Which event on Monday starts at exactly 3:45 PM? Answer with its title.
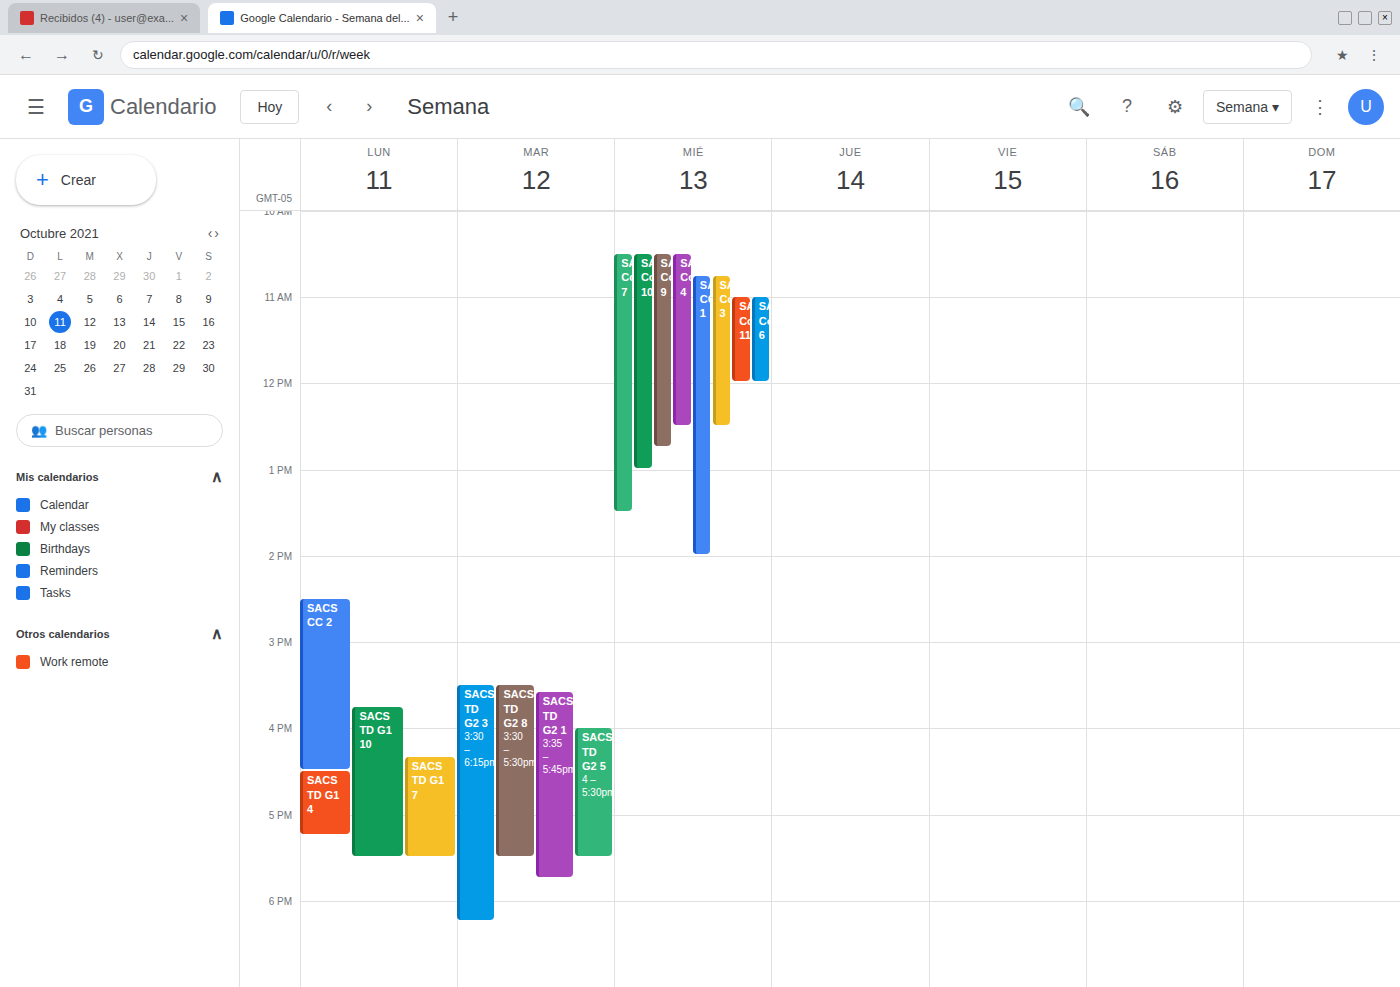
"SACS TD G1 10"